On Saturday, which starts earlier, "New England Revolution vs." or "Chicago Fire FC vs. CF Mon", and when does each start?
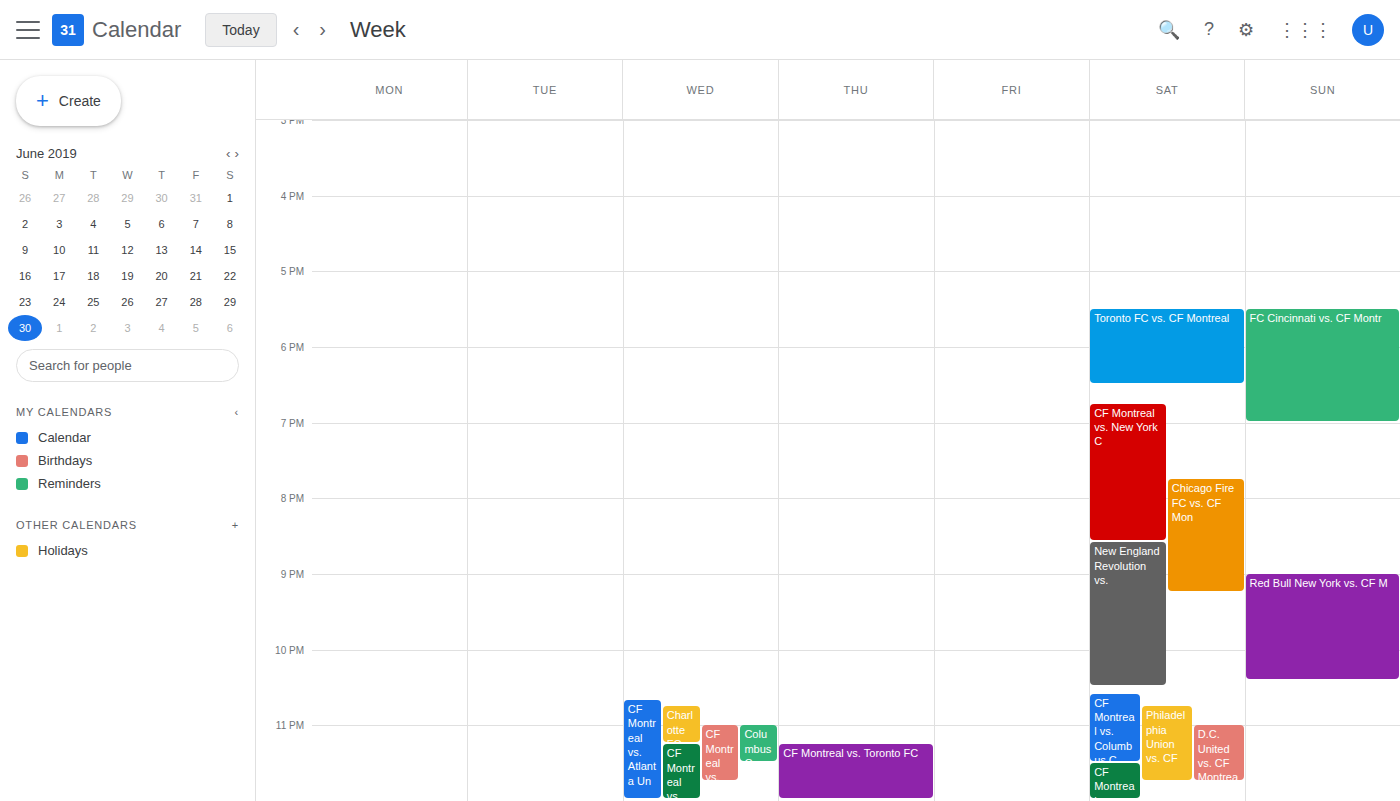
"Chicago Fire FC vs. CF Mon" 7:45 PM; "New England Revolution vs." 8:35 PM.